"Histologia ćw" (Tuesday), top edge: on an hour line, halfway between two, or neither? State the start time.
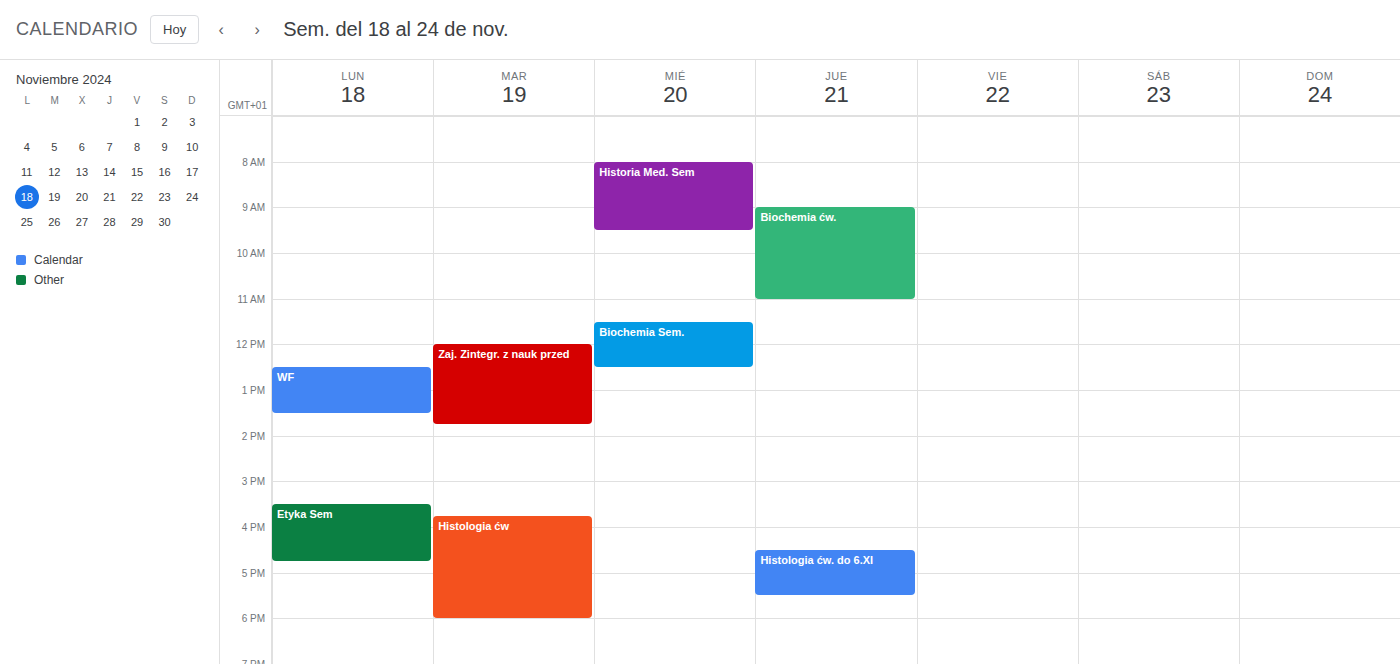
15:45 -- neither: three quarters of the way from the 15:00 line to the 16:00 line.